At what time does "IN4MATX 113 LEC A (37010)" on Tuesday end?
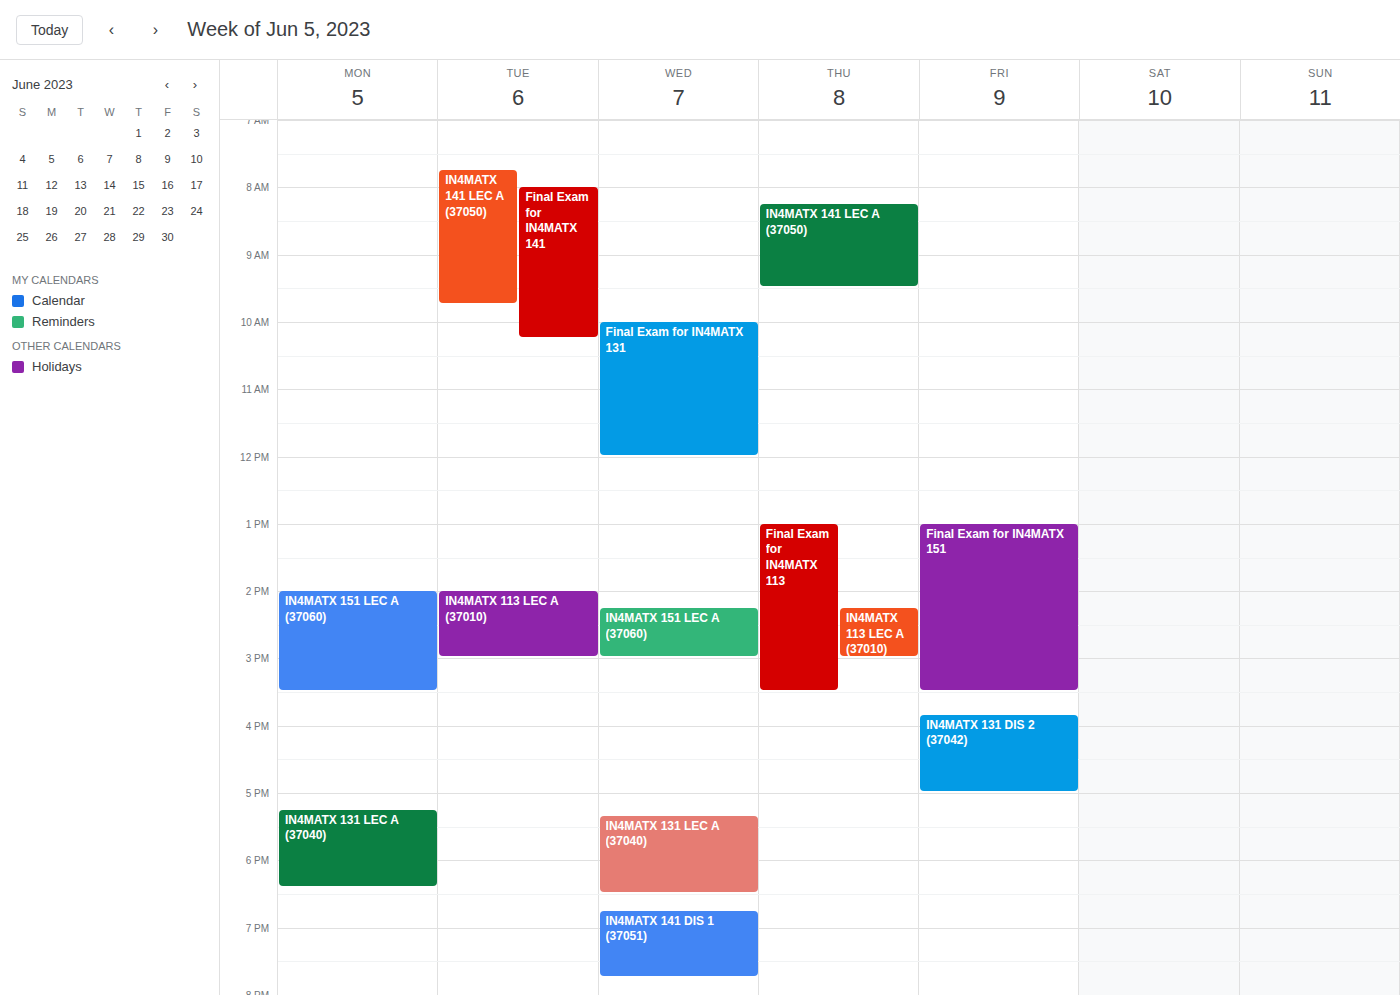
3:00 PM